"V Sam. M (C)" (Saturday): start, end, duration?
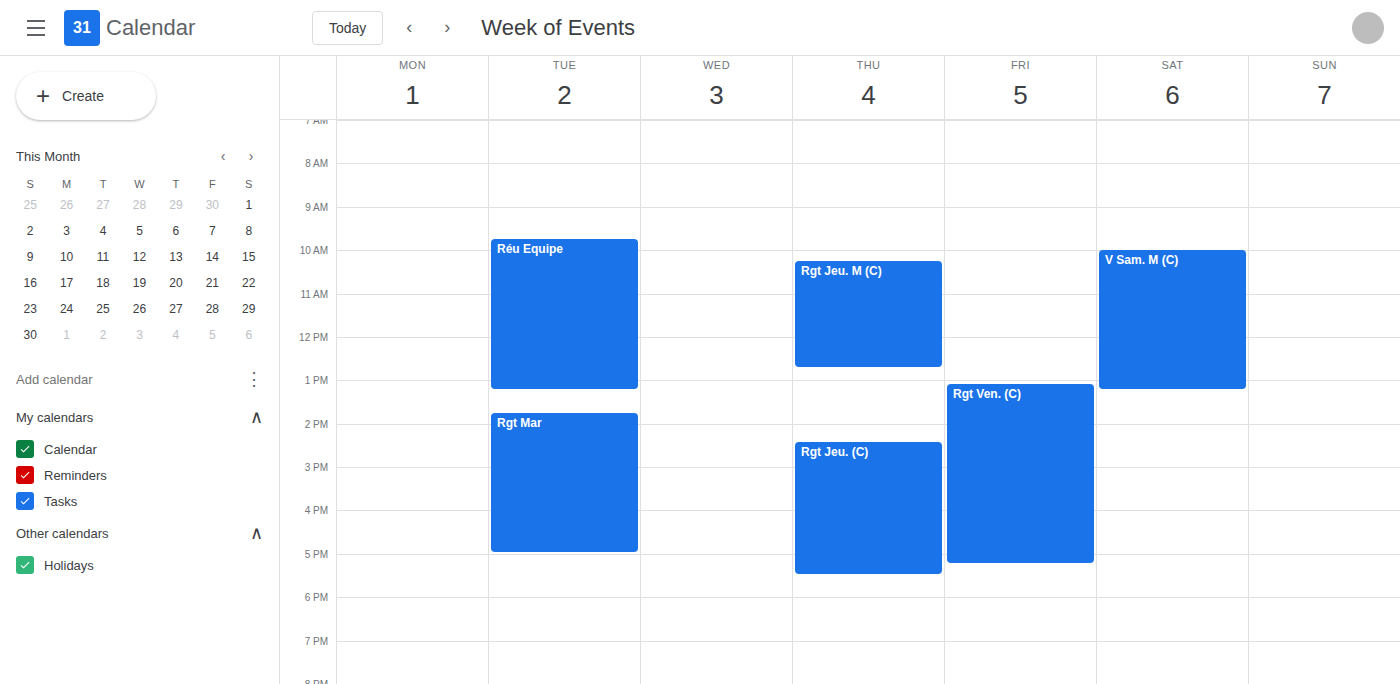
10:00 AM to 1:15 PM, 3 hours 15 minutes